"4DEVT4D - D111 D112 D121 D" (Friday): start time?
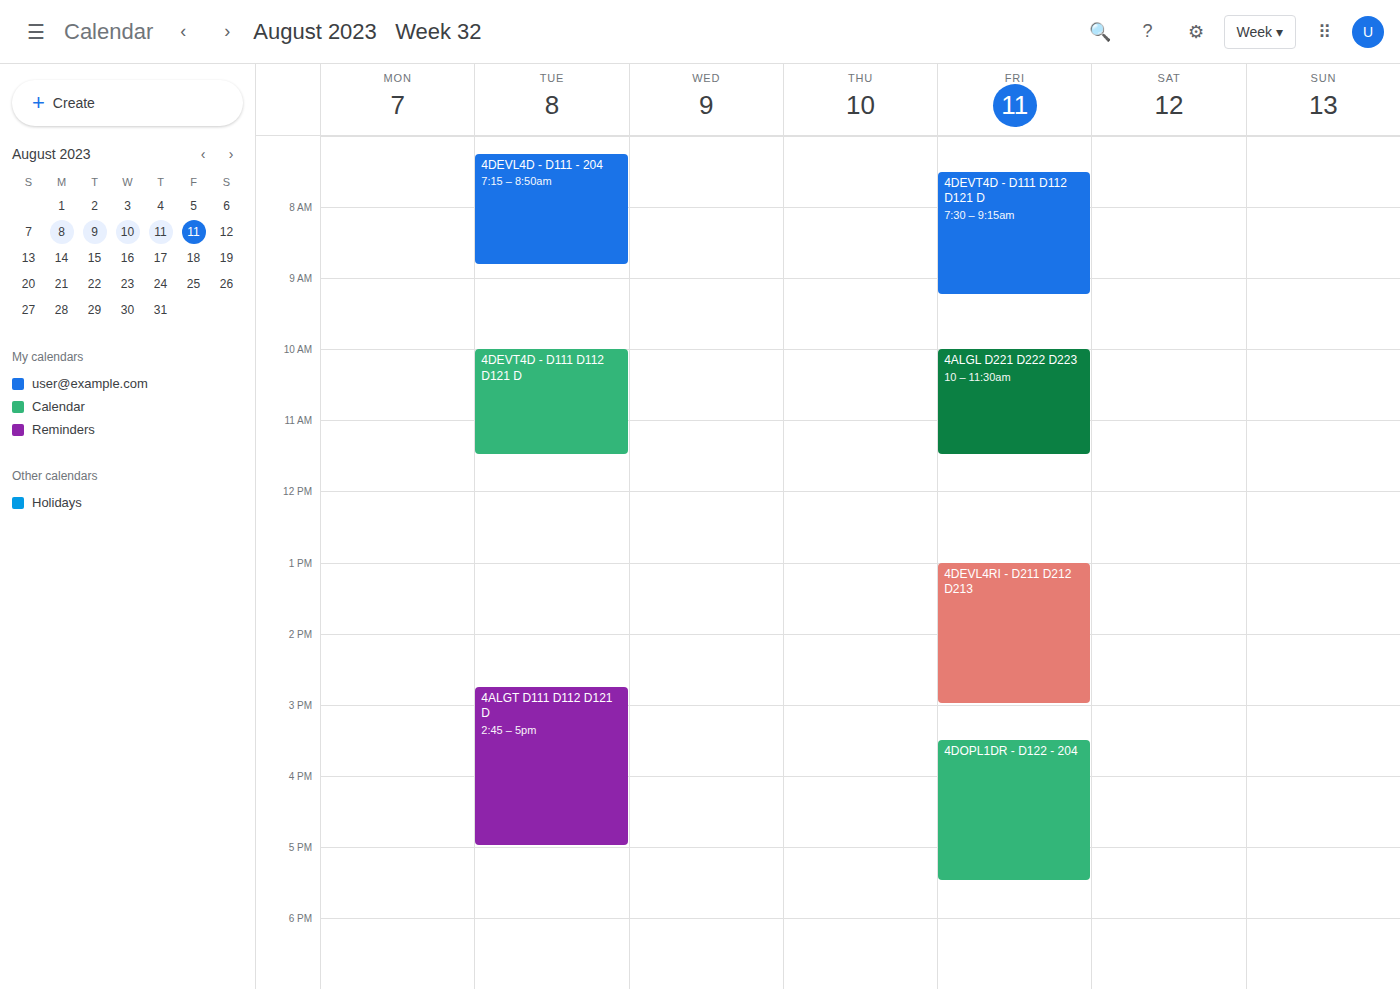
7:30 AM